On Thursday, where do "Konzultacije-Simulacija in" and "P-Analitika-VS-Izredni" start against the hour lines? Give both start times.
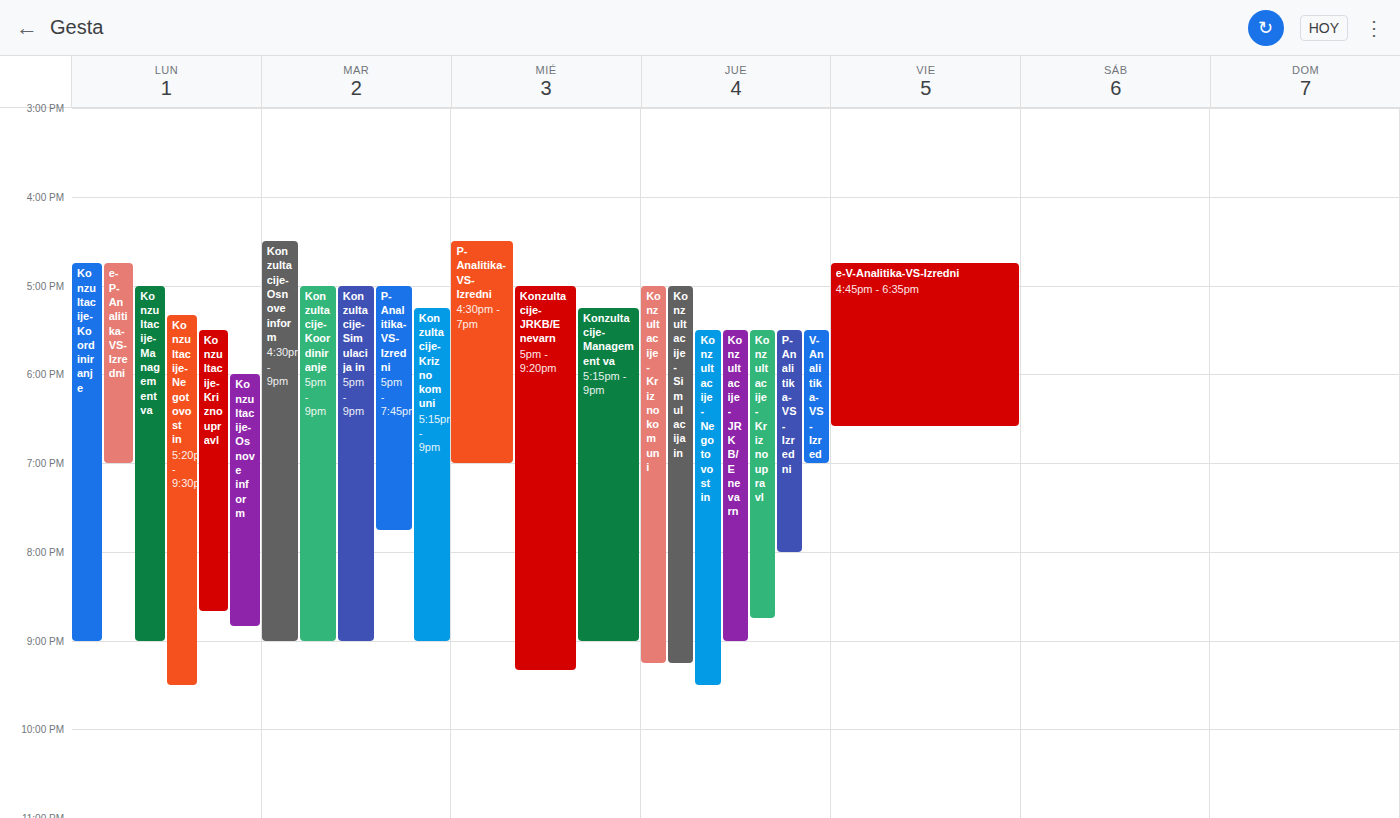
"Konzultacije-Simulacija in": 5:00 PM, exactly on the 5 PM line. "P-Analitika-VS-Izredni": 5:30 PM, halfway between the 5 PM and 6 PM lines.